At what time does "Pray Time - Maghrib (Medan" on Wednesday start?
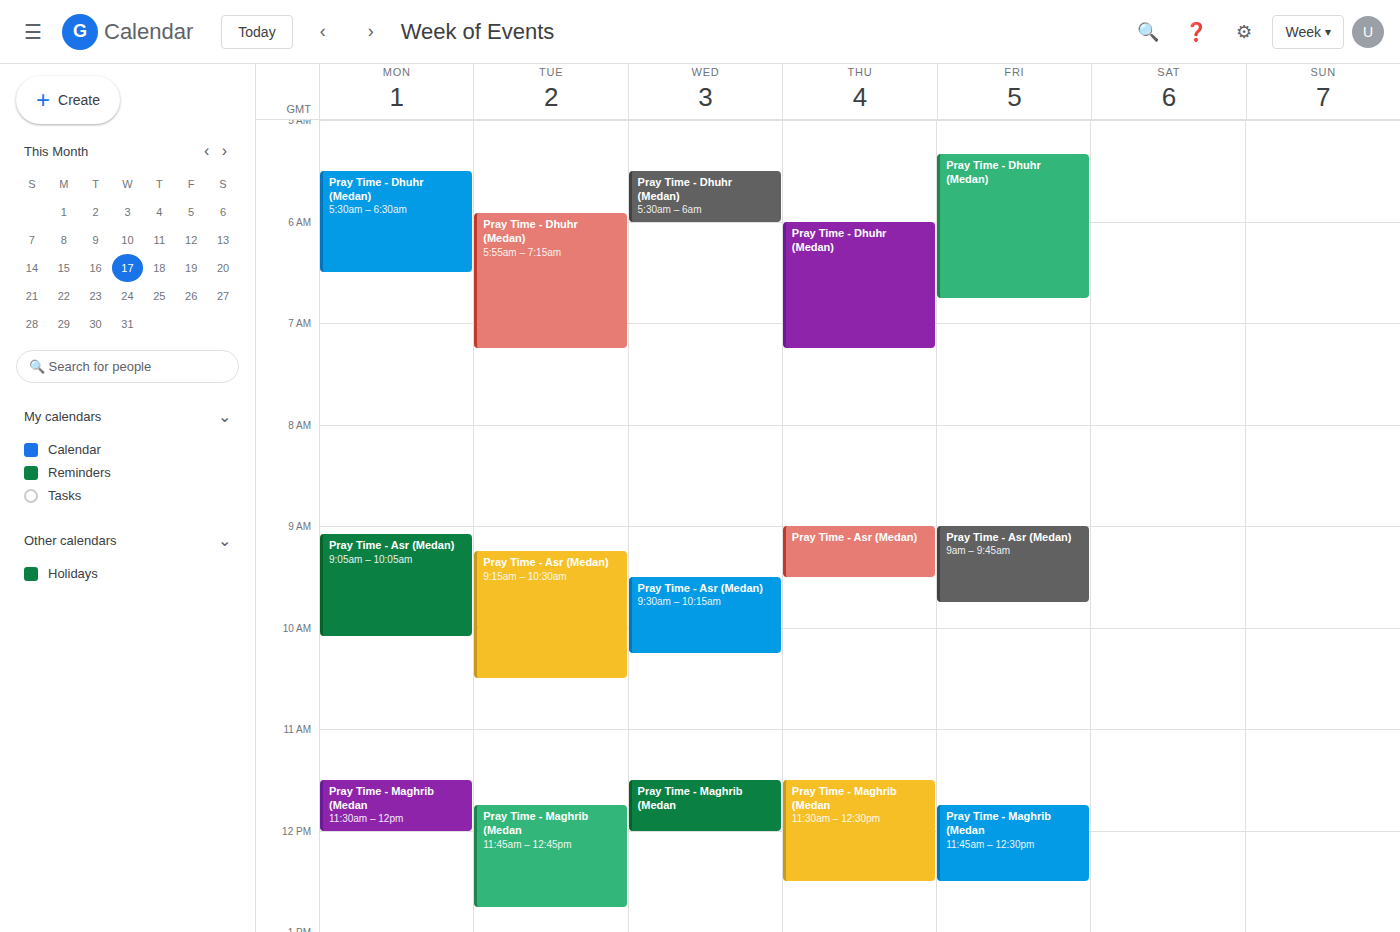
11:30 AM